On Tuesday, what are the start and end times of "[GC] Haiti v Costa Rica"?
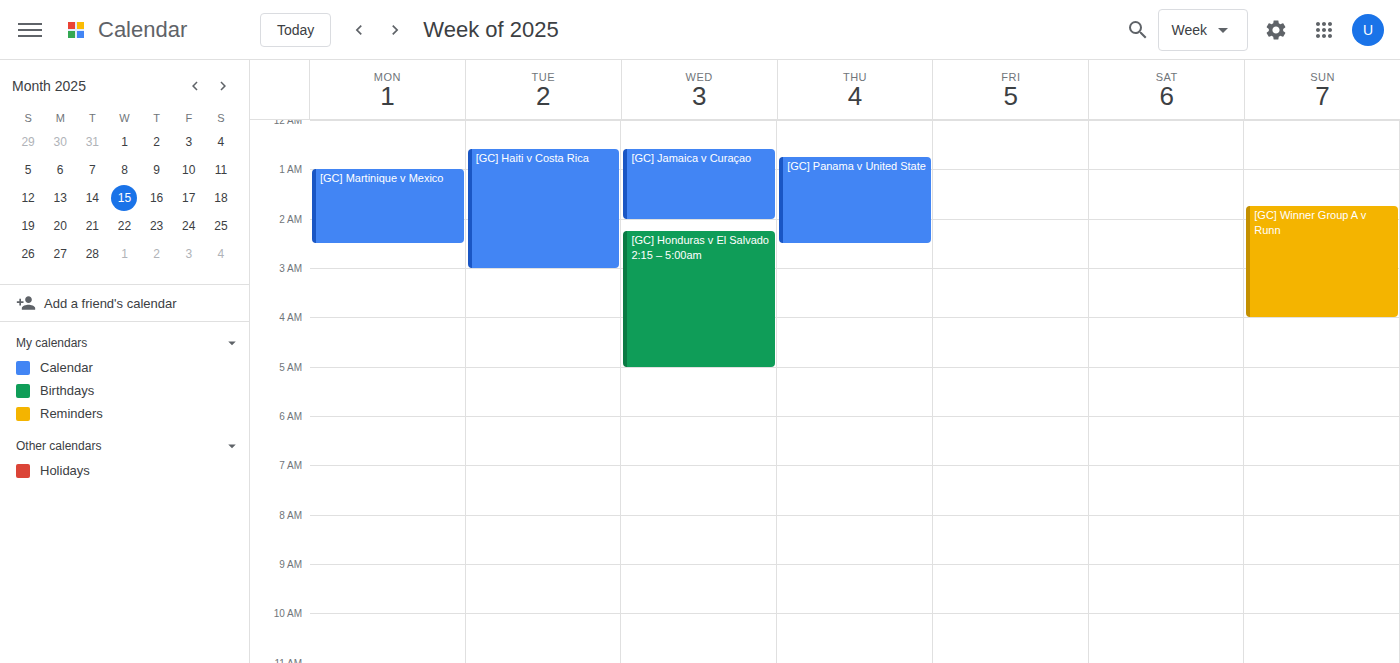
12:35 AM to 3:00 AM